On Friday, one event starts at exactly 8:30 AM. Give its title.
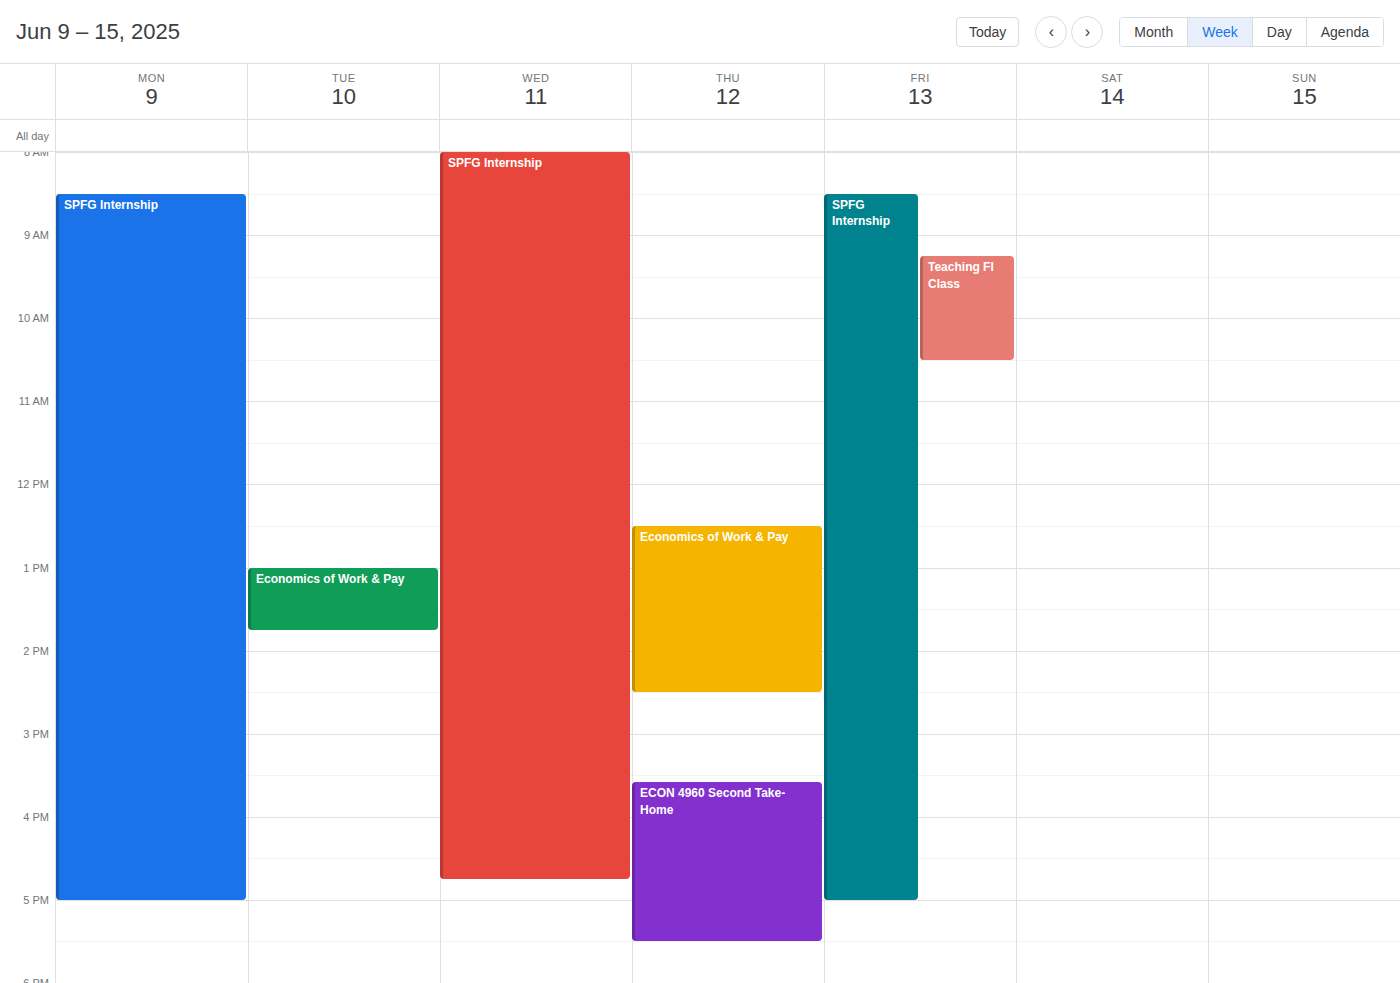
"SPFG Internship"